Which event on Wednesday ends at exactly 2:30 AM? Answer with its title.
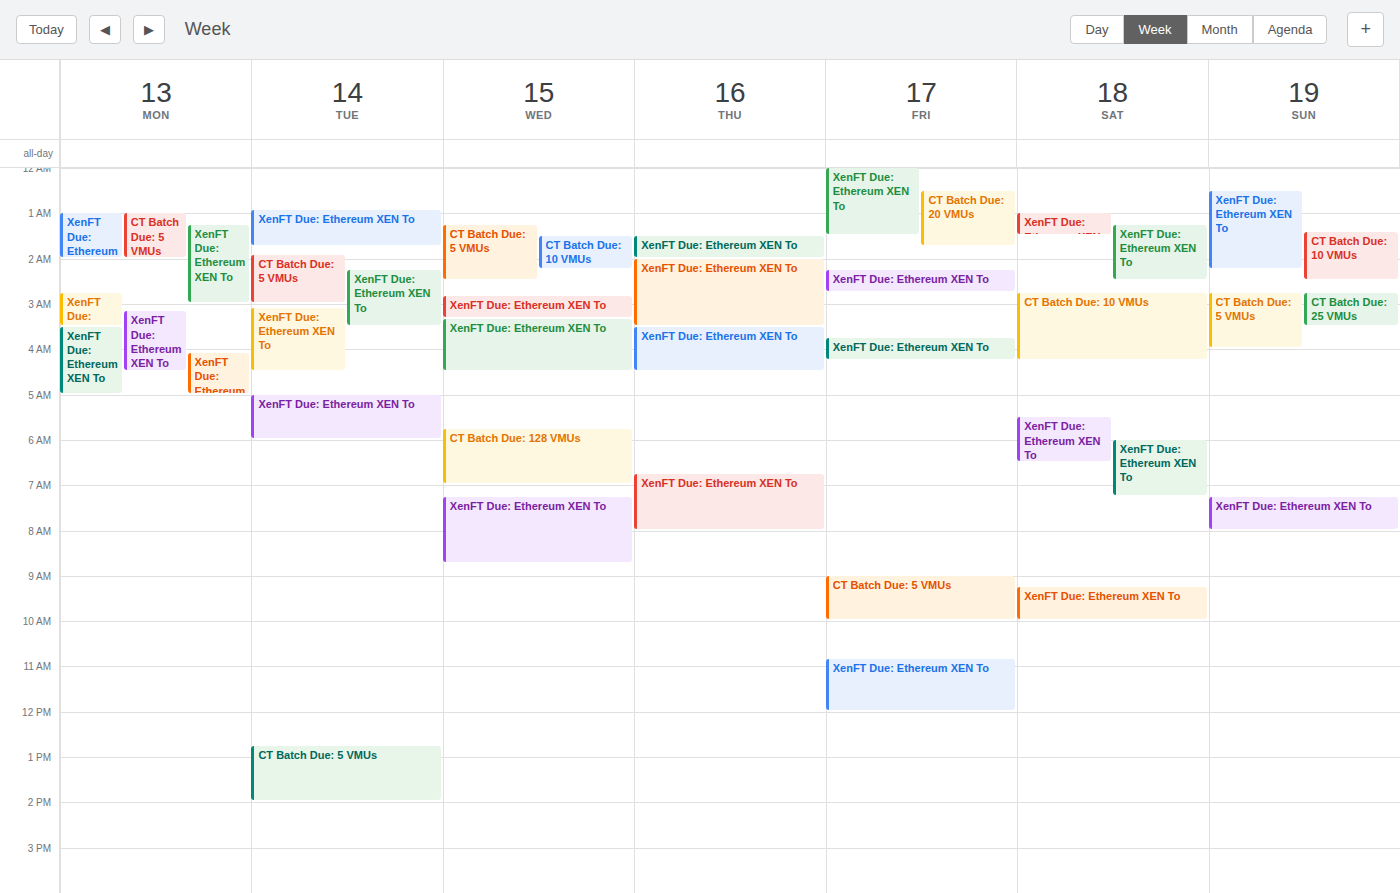
"CT Batch Due: 5 VMUs"